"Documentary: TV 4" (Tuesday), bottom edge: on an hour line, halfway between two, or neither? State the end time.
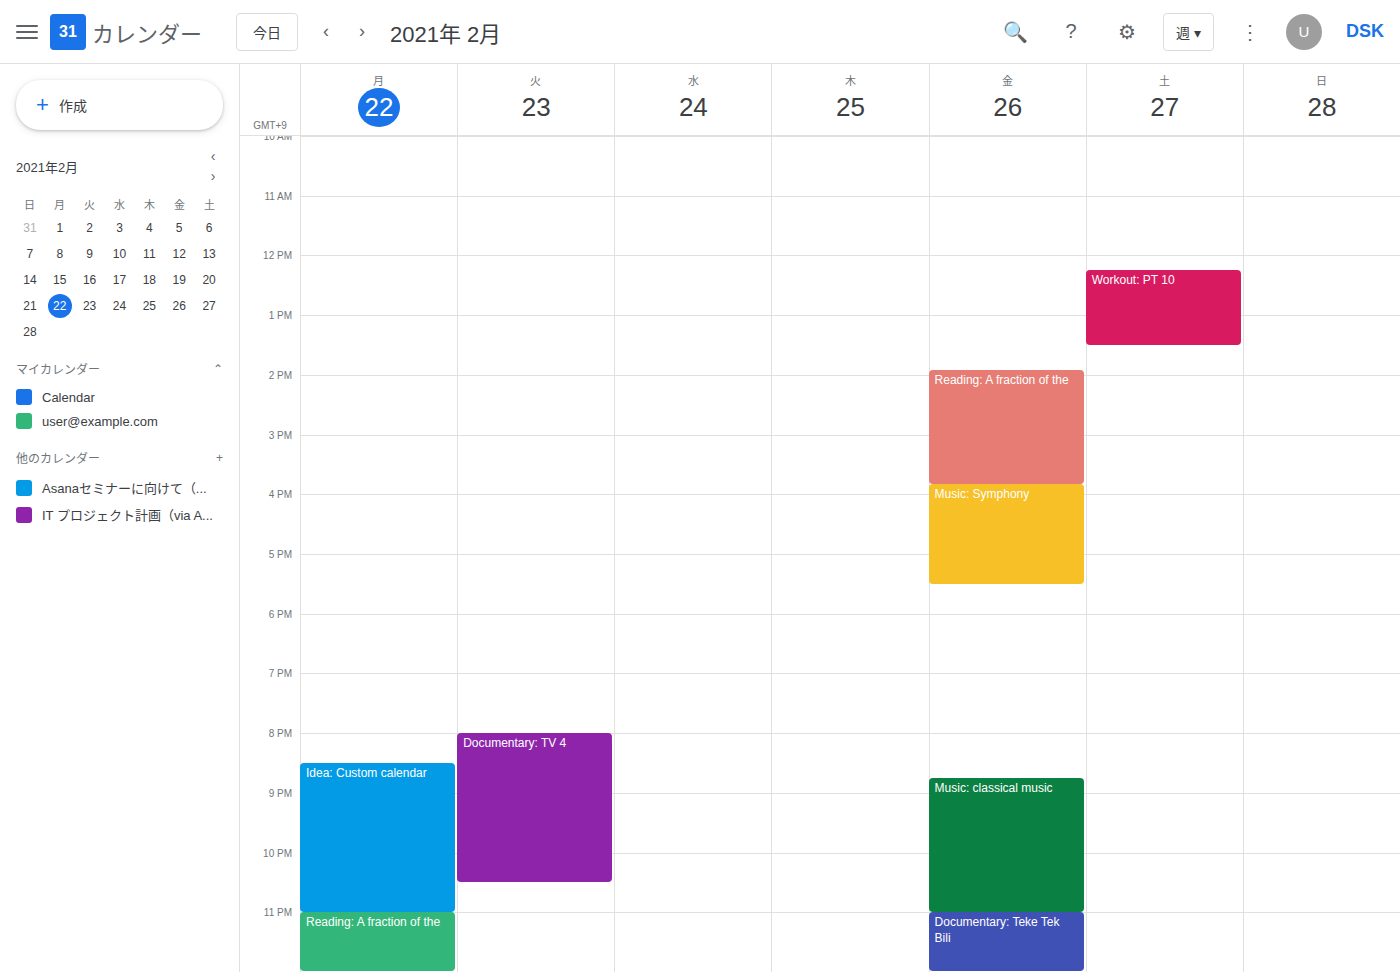
10:30 PM -- halfway between the 10 PM and 11 PM lines.